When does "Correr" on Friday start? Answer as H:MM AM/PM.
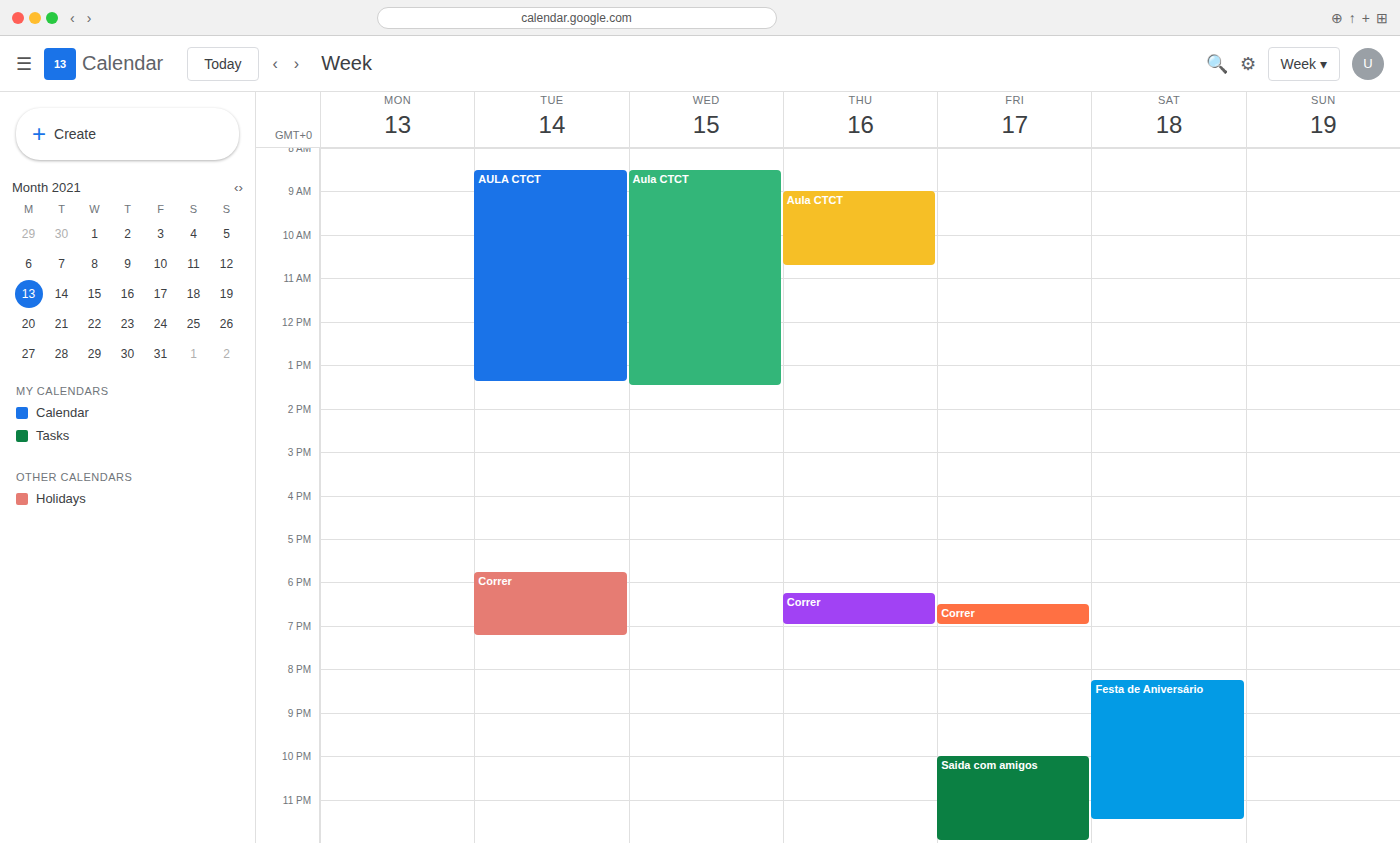
6:30 PM